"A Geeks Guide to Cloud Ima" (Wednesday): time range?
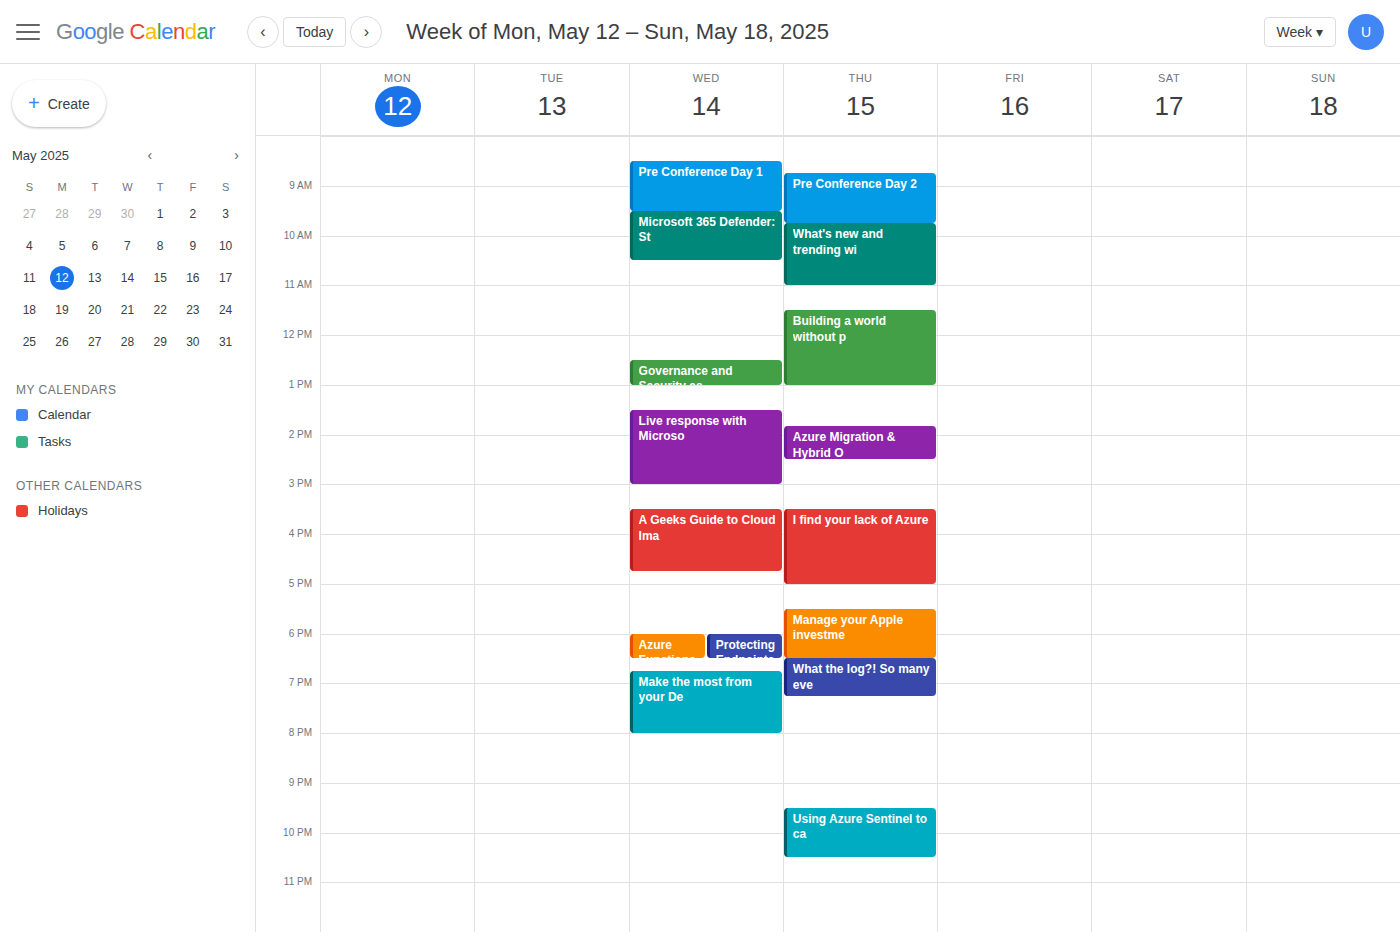
3:30 PM to 4:45 PM